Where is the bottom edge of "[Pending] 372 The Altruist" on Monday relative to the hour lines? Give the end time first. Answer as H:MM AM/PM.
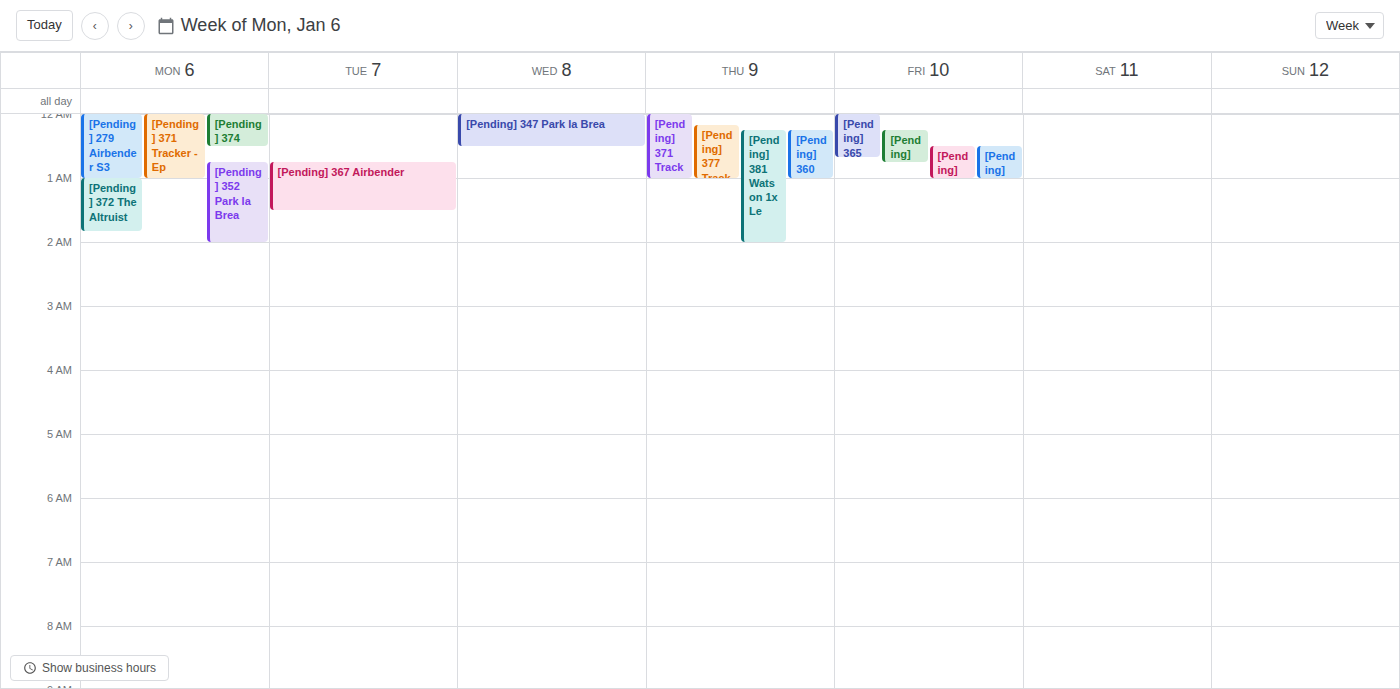
1:50 AM -- neither: 50 minutes below the 1 AM line and 10 minutes above the 2 AM line.